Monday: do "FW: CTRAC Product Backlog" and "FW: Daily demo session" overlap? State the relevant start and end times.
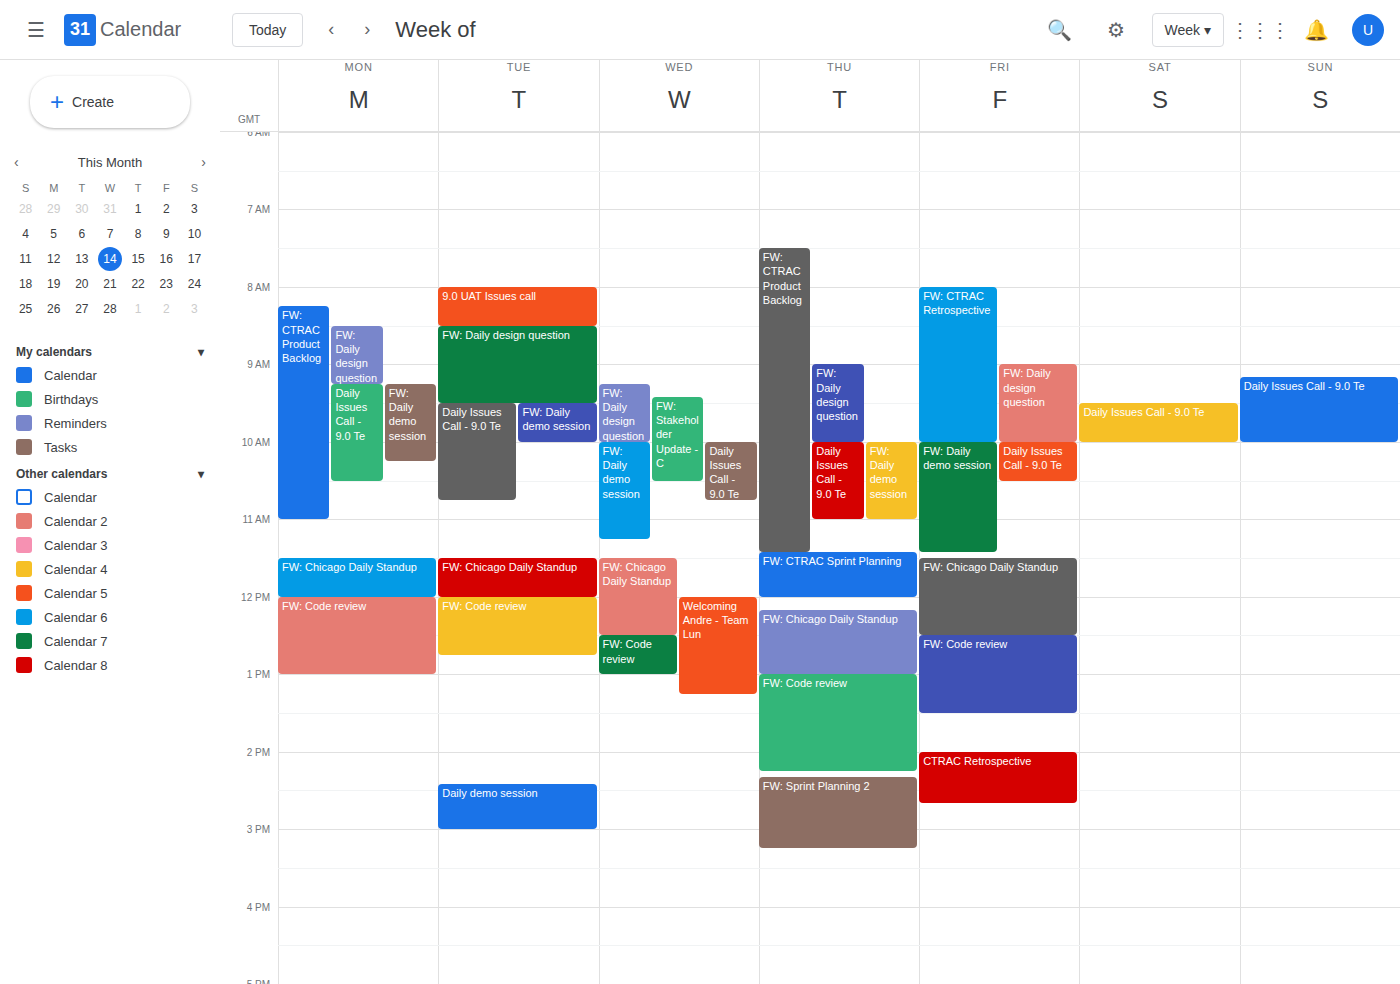
"FW: Daily demo session" runs 9:15 AM to 10:15 AM, inside "FW: CTRAC Product Backlog" -- they overlap.